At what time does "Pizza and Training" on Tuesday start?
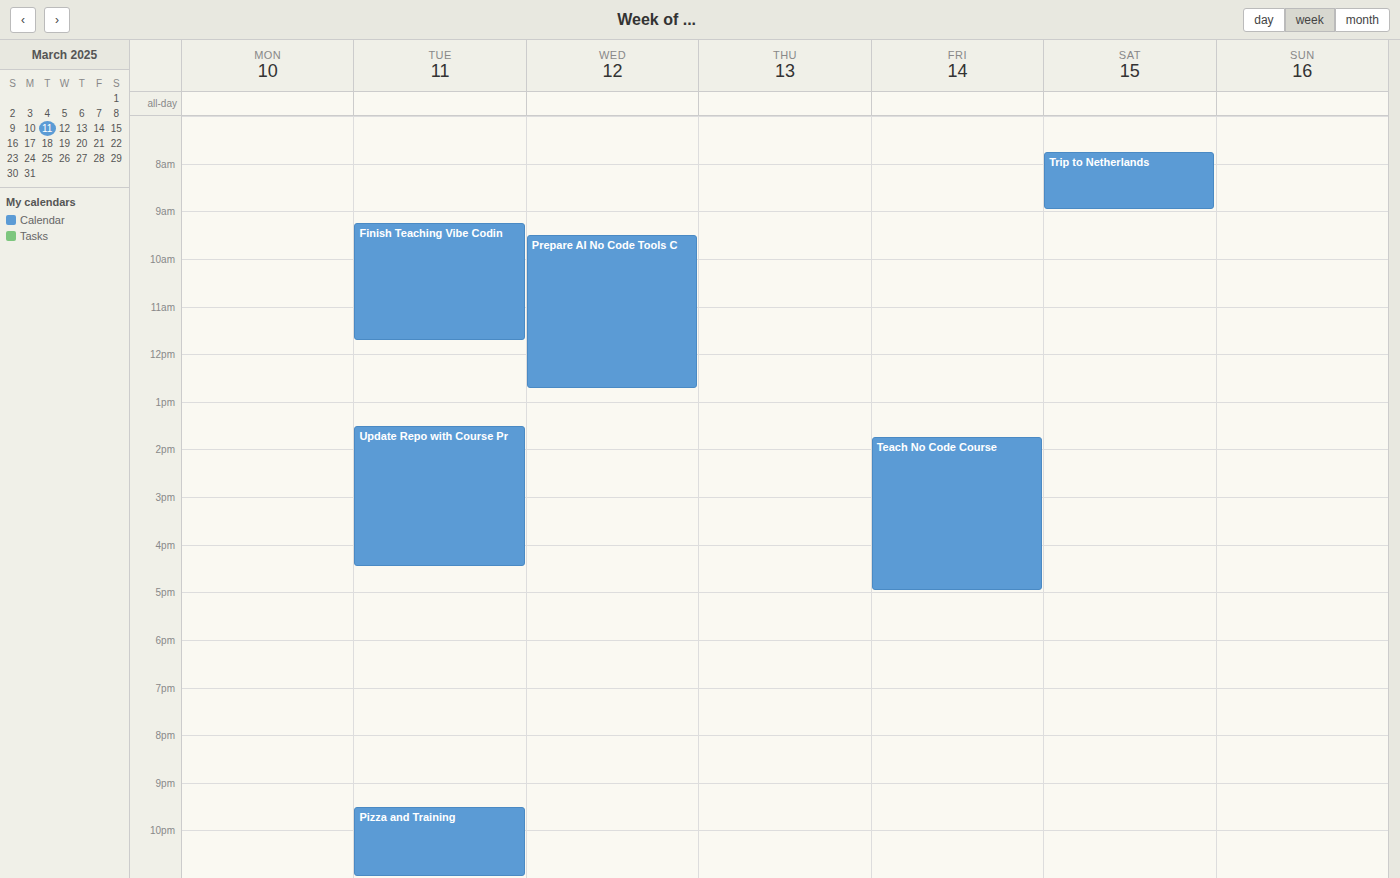
9:30 PM